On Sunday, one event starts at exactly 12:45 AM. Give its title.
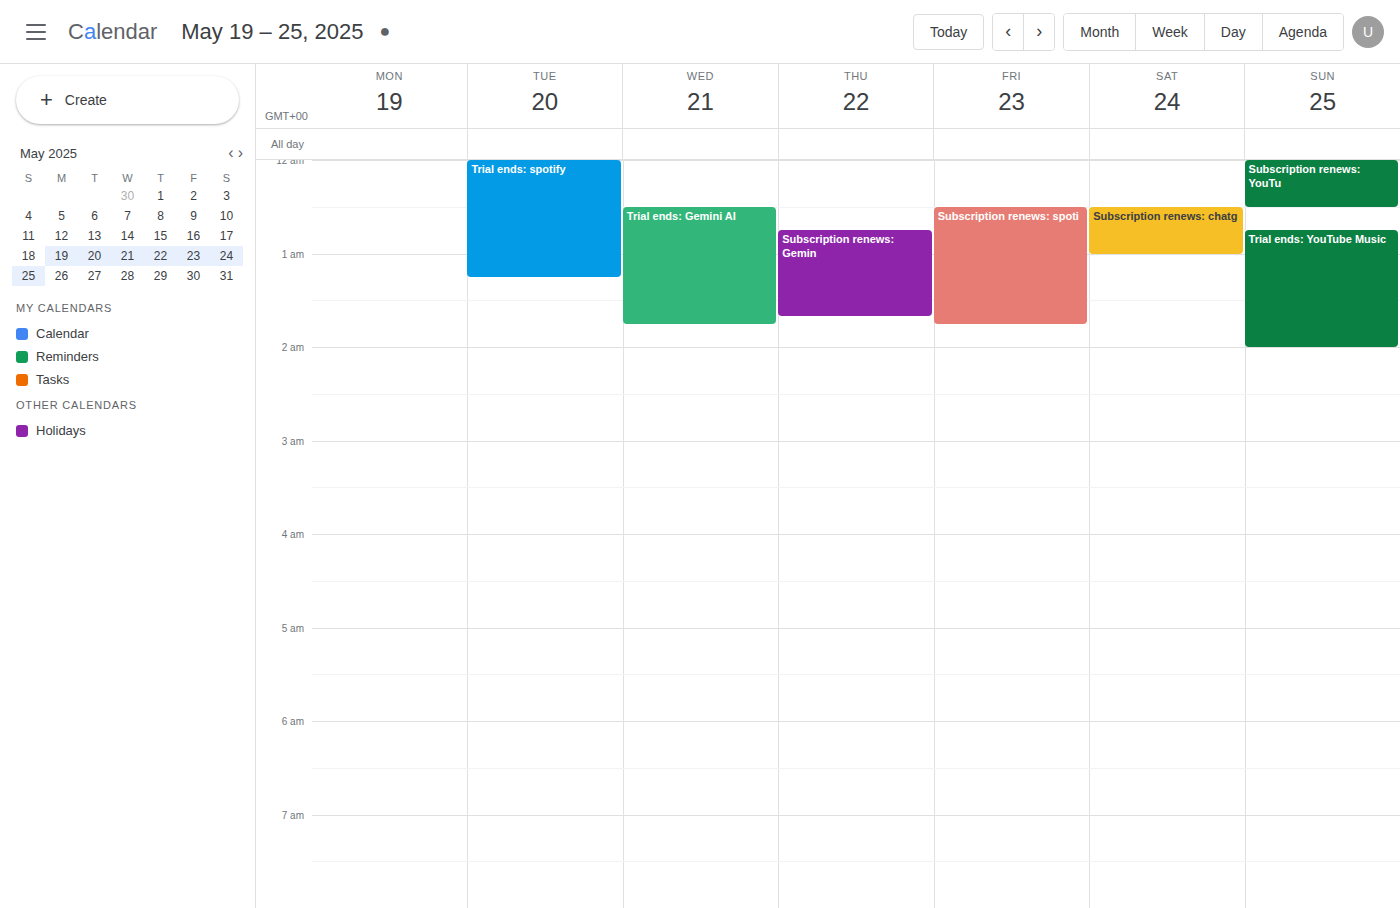
"Trial ends: YouTube Music"